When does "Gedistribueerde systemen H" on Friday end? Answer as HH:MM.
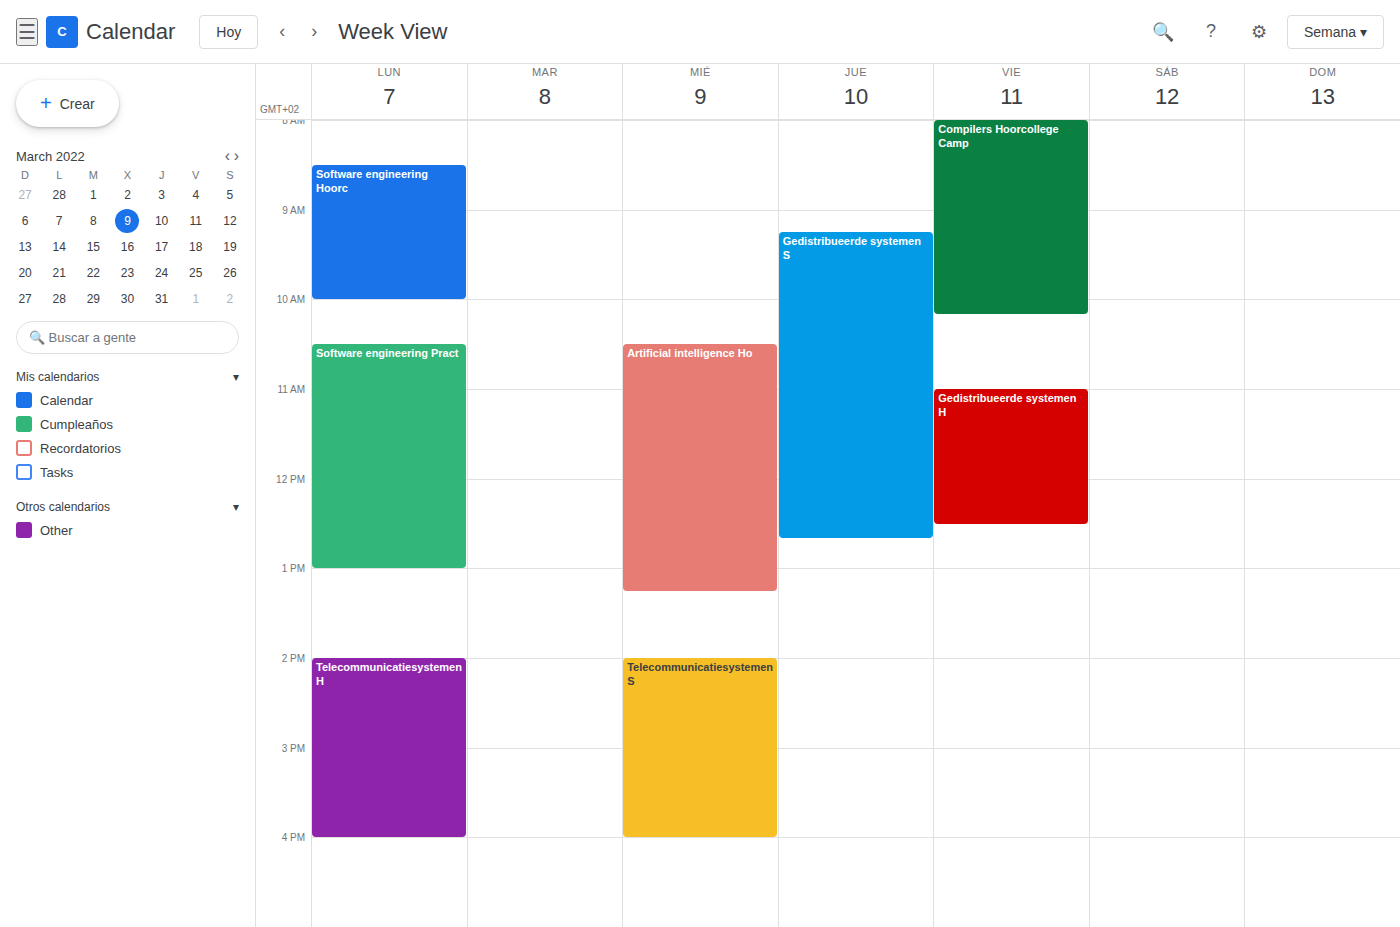
12:30